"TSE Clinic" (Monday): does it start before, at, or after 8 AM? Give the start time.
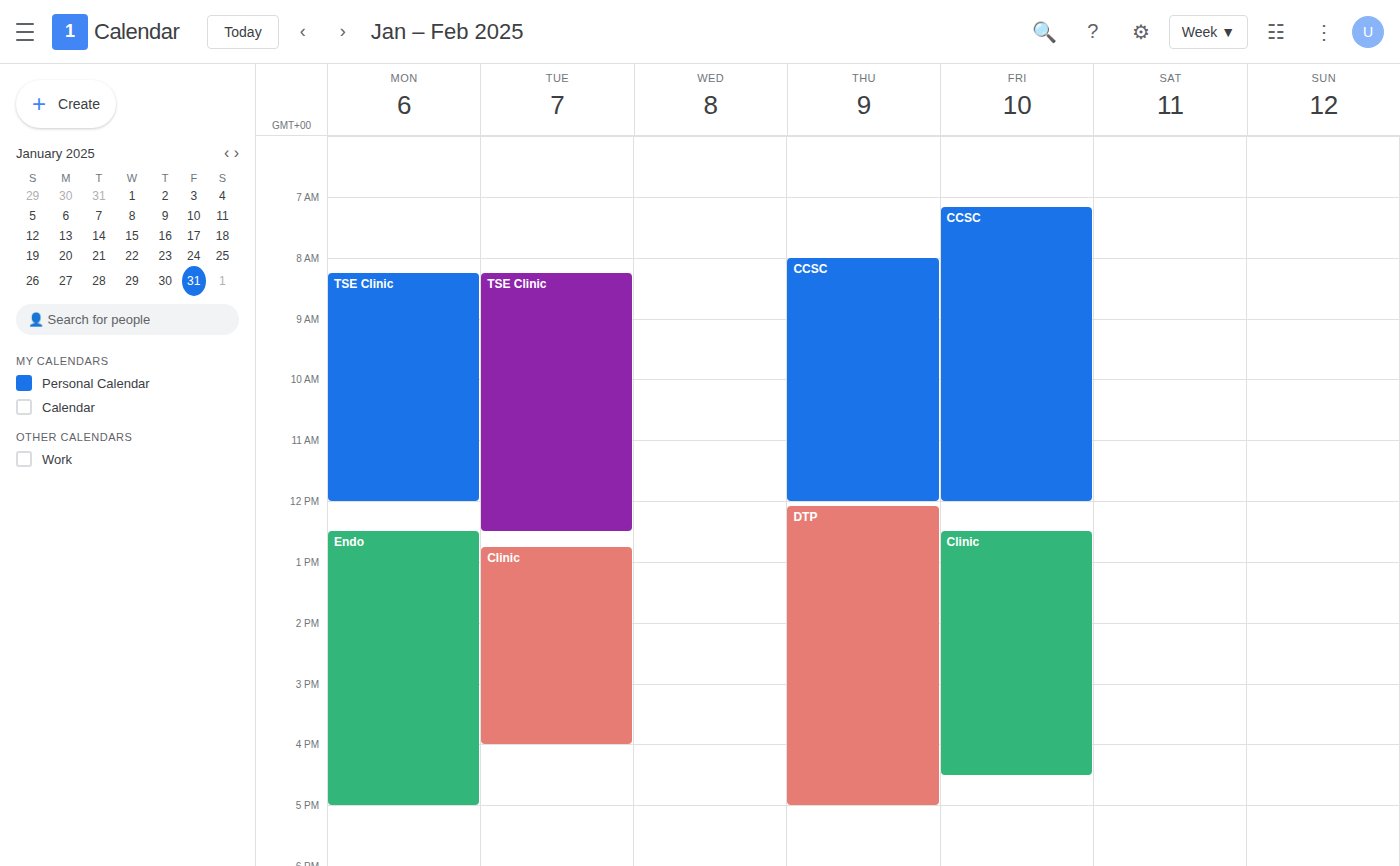
8:15 AM -- after 8 AM, 15 minutes below the 8 AM line.